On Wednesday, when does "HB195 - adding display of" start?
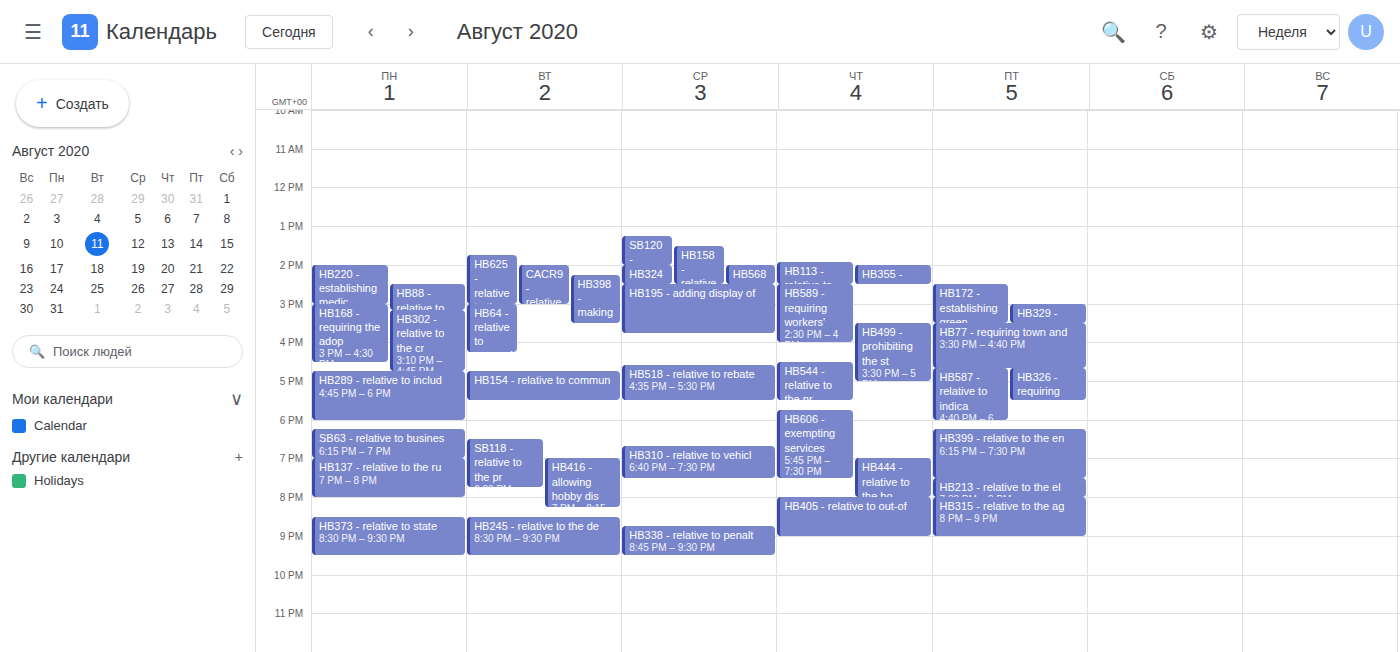
2:30 PM